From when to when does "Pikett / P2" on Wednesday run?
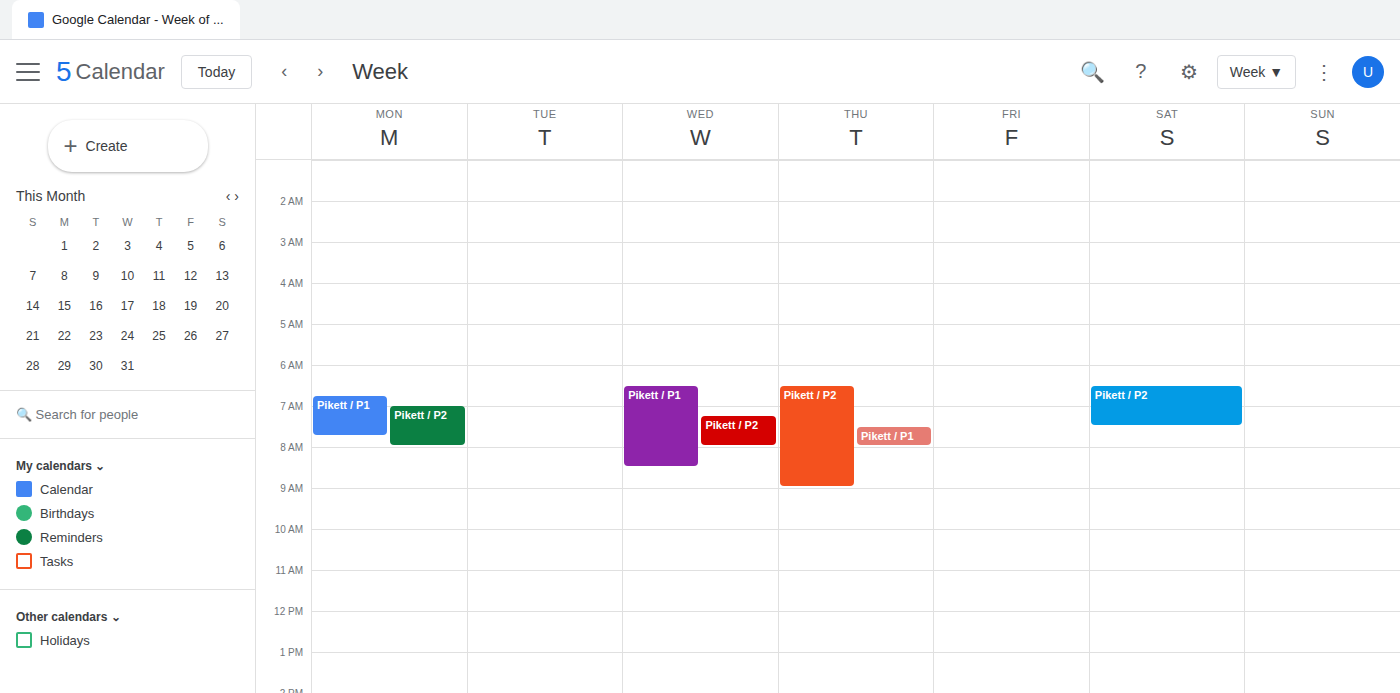
7:15 AM to 8:00 AM